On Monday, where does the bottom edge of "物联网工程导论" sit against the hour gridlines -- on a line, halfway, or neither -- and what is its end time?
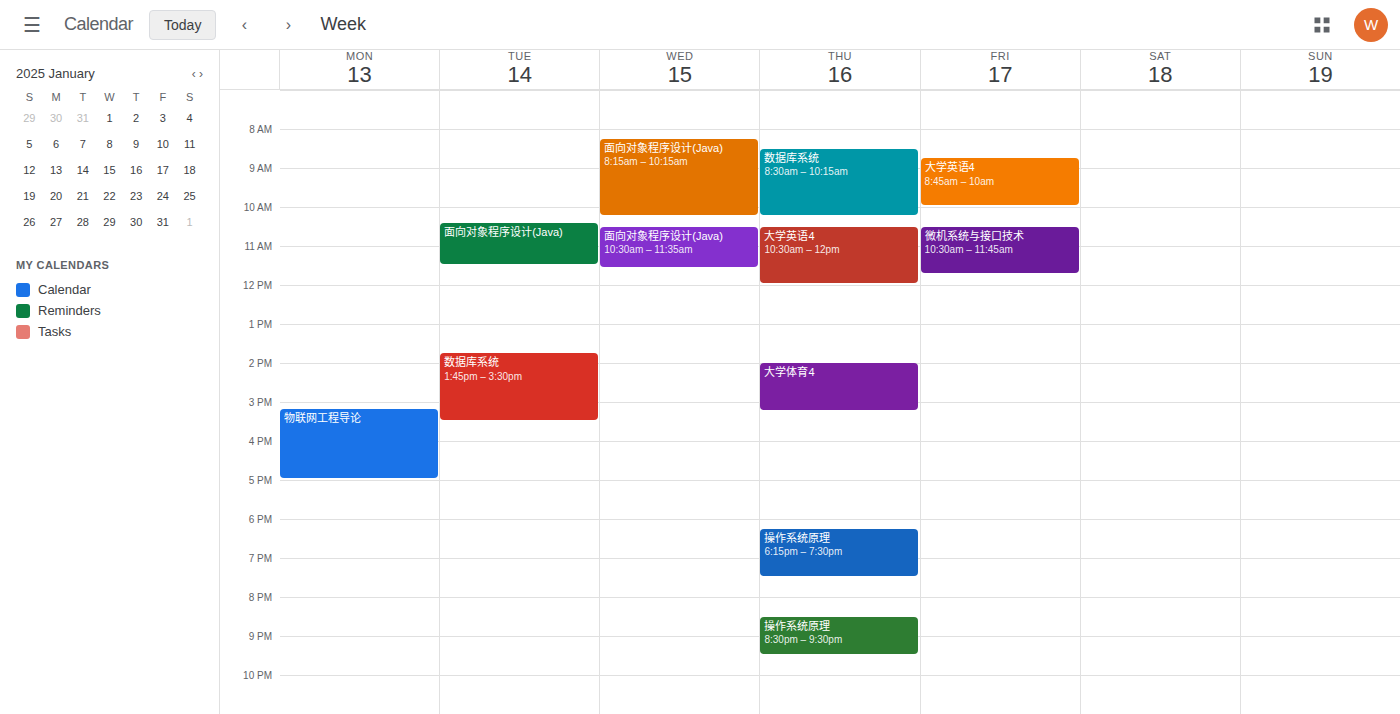
5:00 PM -- exactly on the 5 PM line.